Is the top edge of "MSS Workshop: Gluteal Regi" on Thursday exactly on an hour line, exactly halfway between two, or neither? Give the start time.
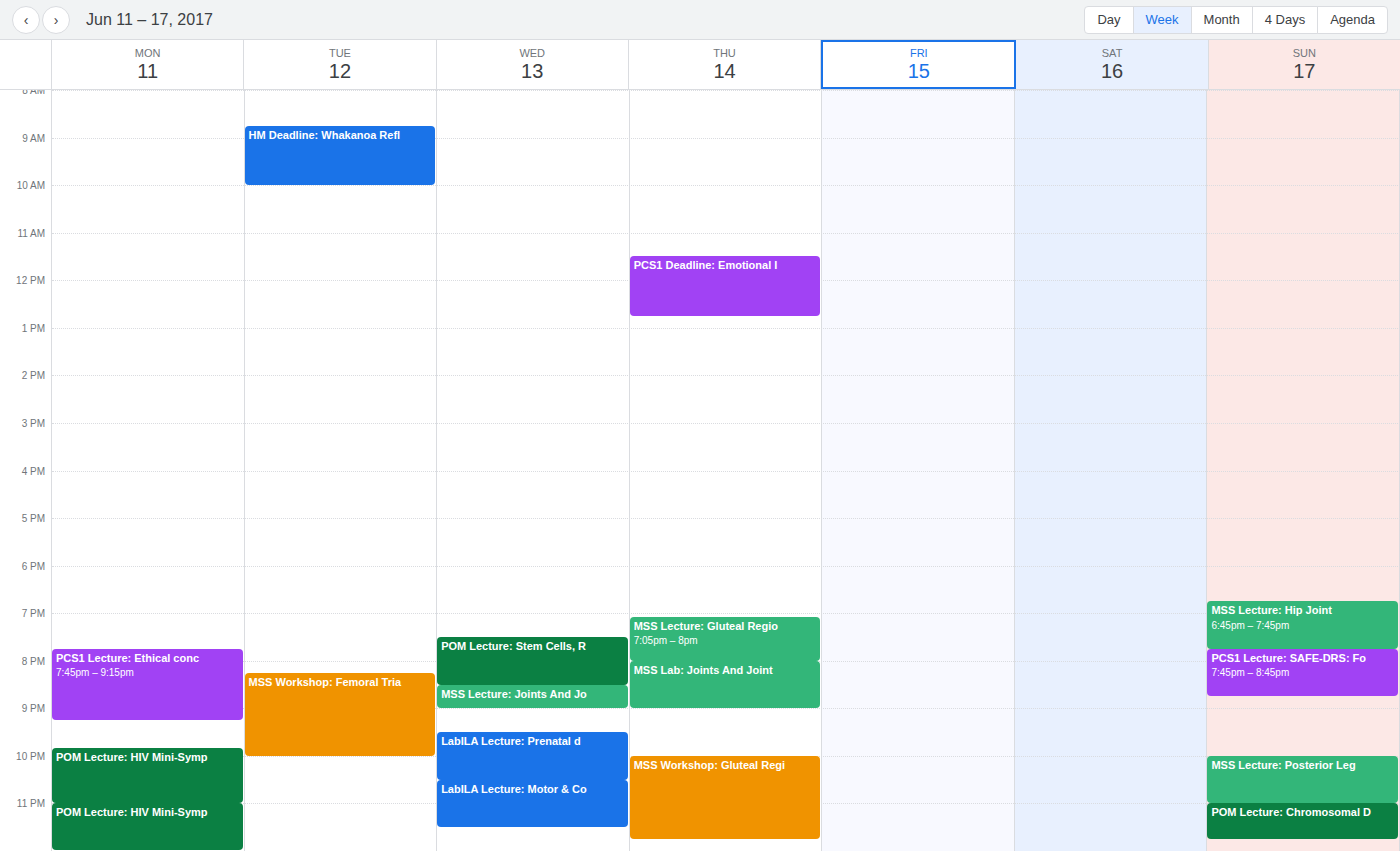
10:00 PM -- exactly on the 10 PM line.